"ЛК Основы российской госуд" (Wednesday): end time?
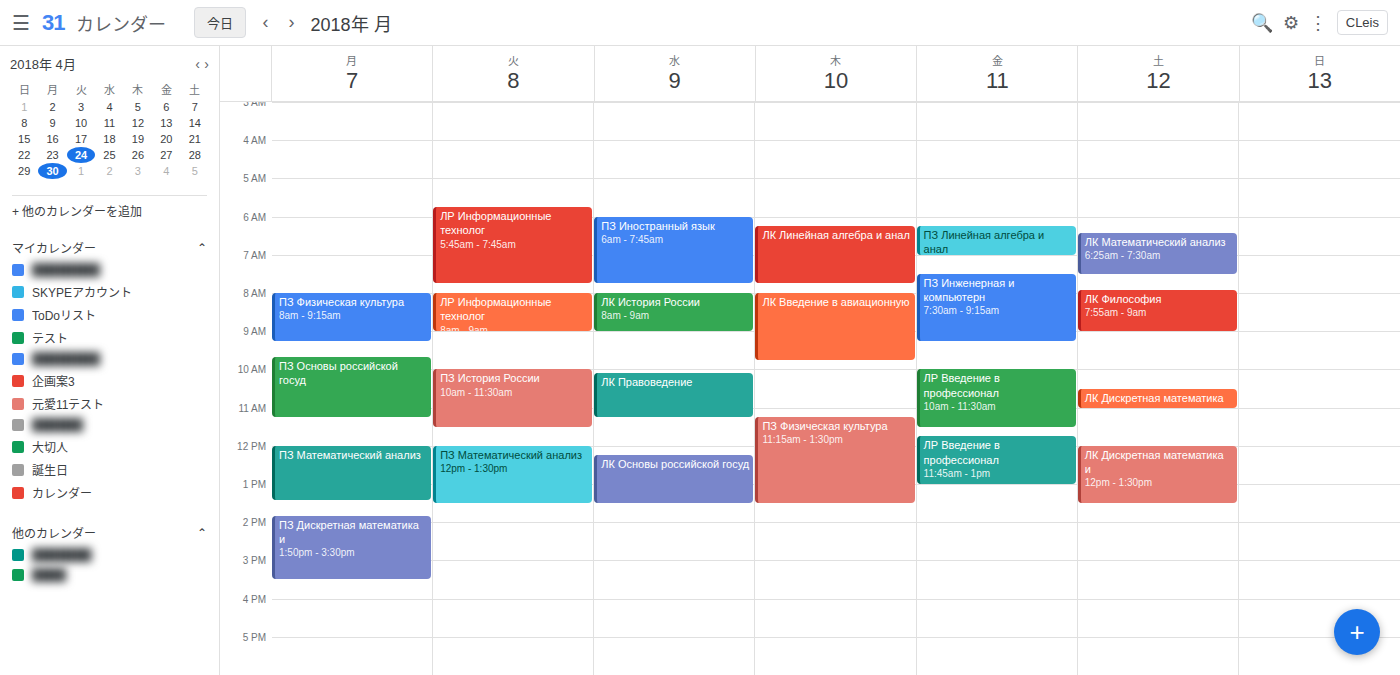
1:30 PM